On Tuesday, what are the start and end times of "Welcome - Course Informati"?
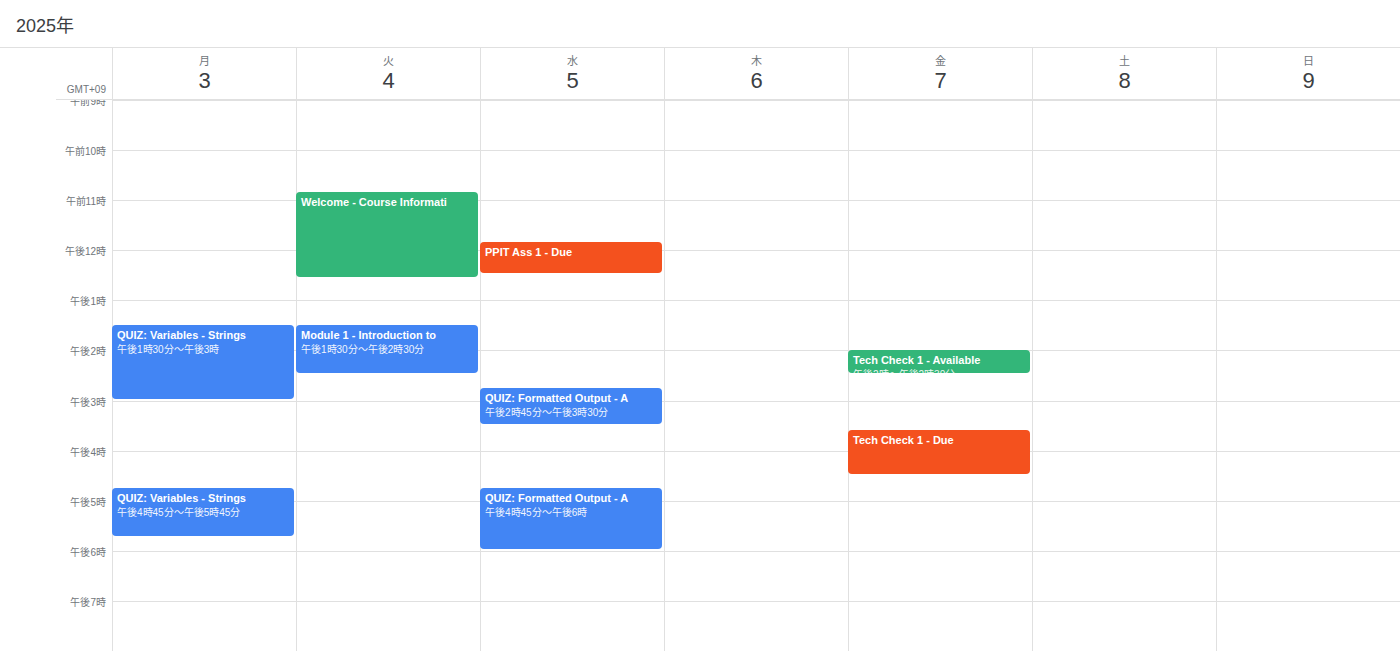
10:50 to 12:35